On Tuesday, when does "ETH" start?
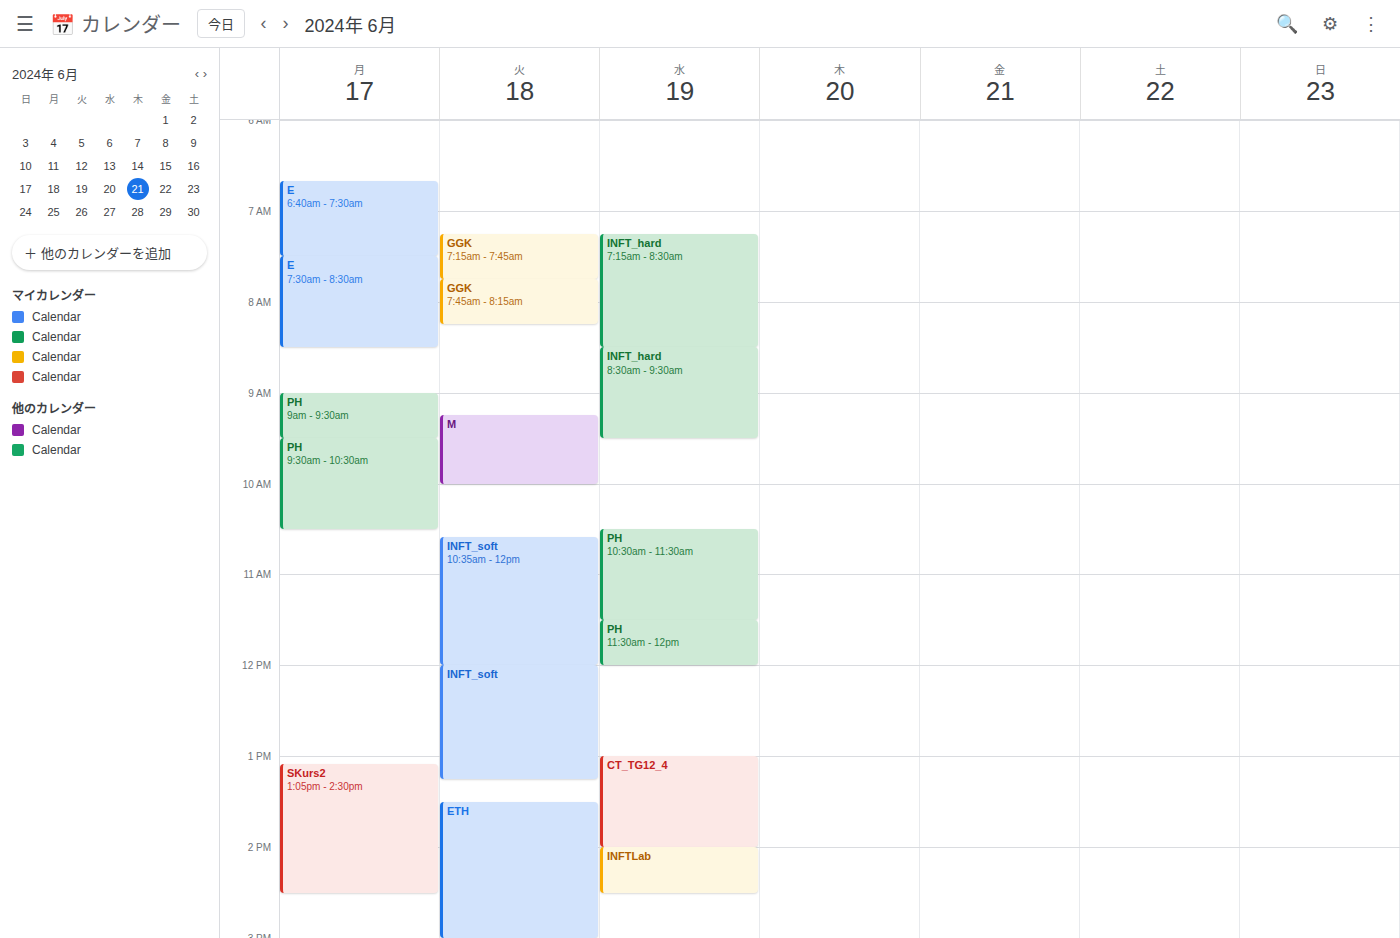
1:30 PM